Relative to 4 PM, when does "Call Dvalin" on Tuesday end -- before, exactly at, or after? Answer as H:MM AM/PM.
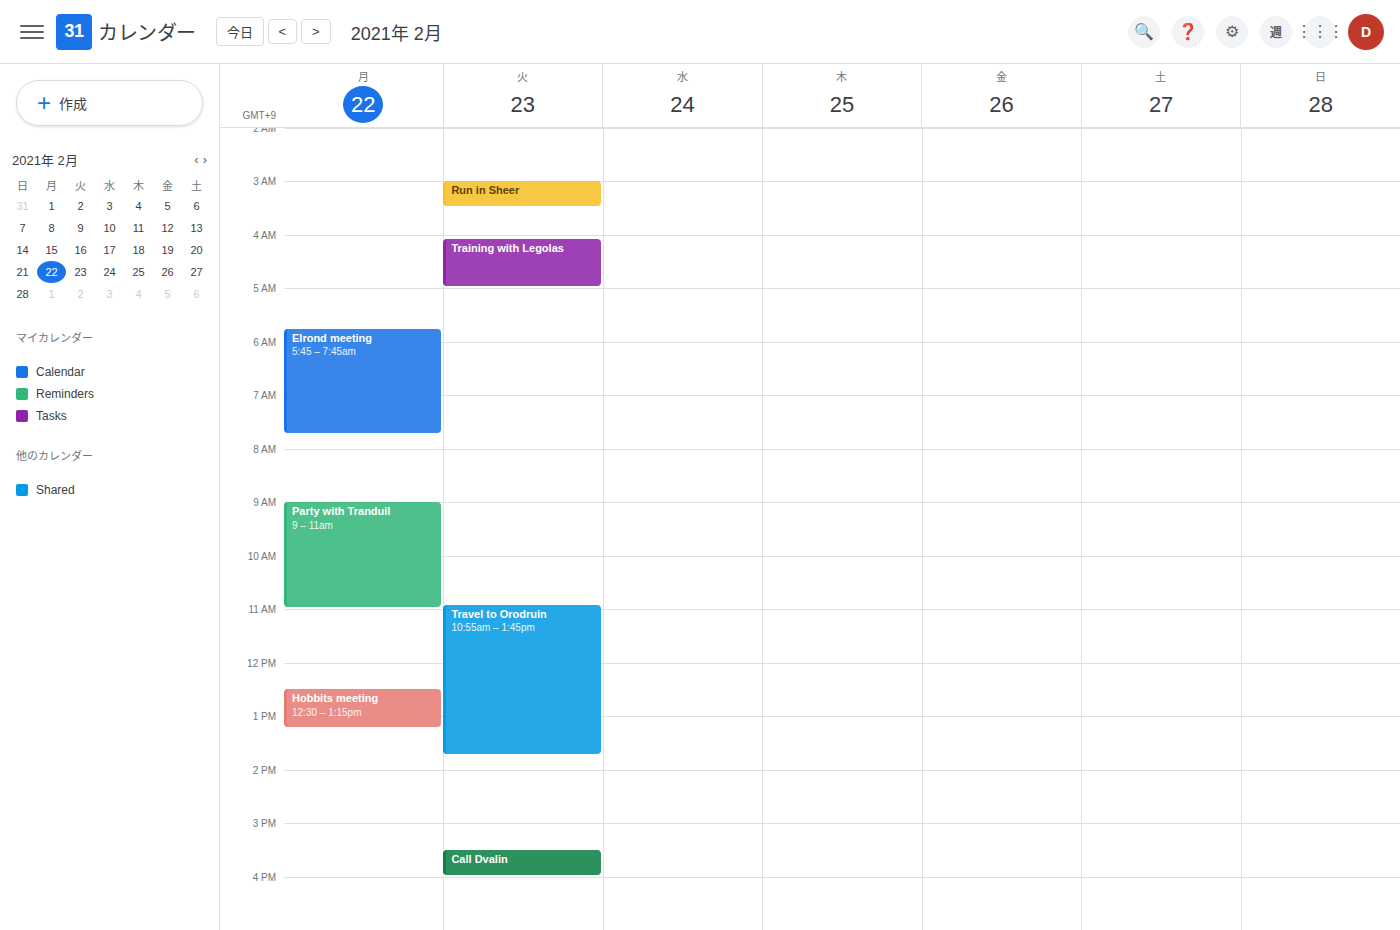
4:00 PM -- exactly at 4 PM, on the 4 PM line.